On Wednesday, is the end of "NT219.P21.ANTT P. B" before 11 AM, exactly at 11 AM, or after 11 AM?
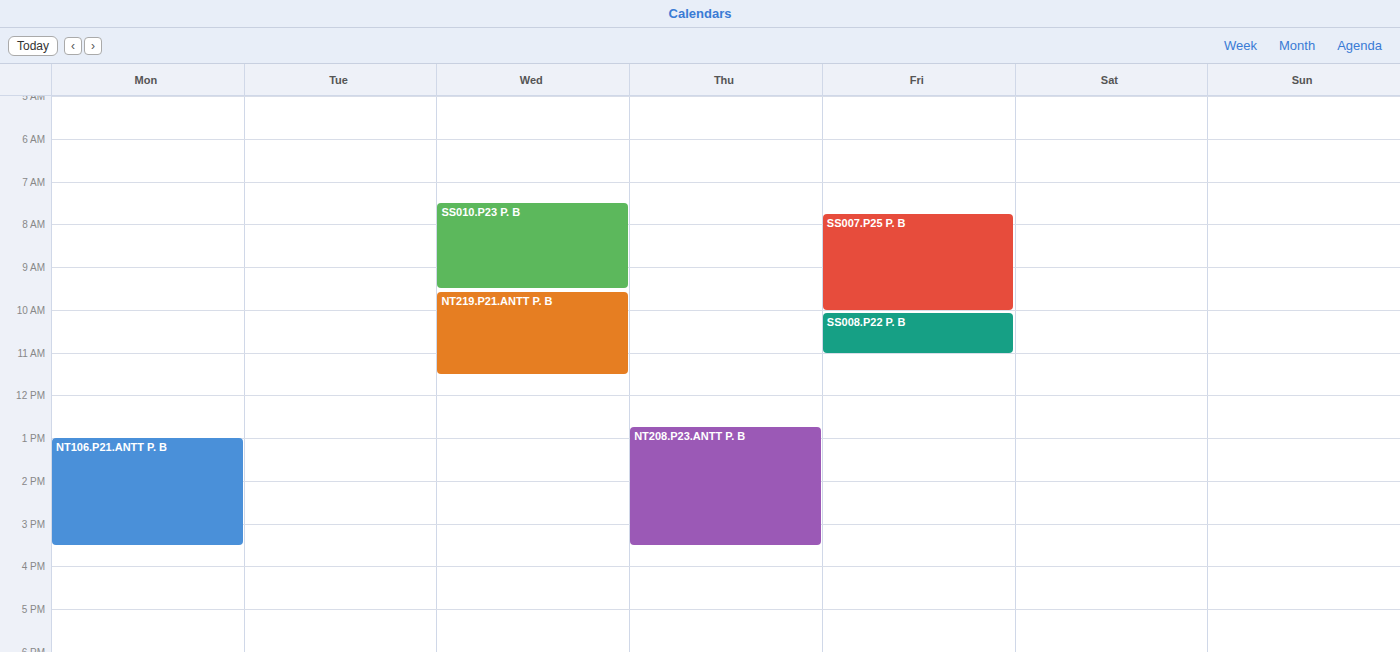
11:30 AM -- after 11 AM, 30 minutes below the 11 AM line.